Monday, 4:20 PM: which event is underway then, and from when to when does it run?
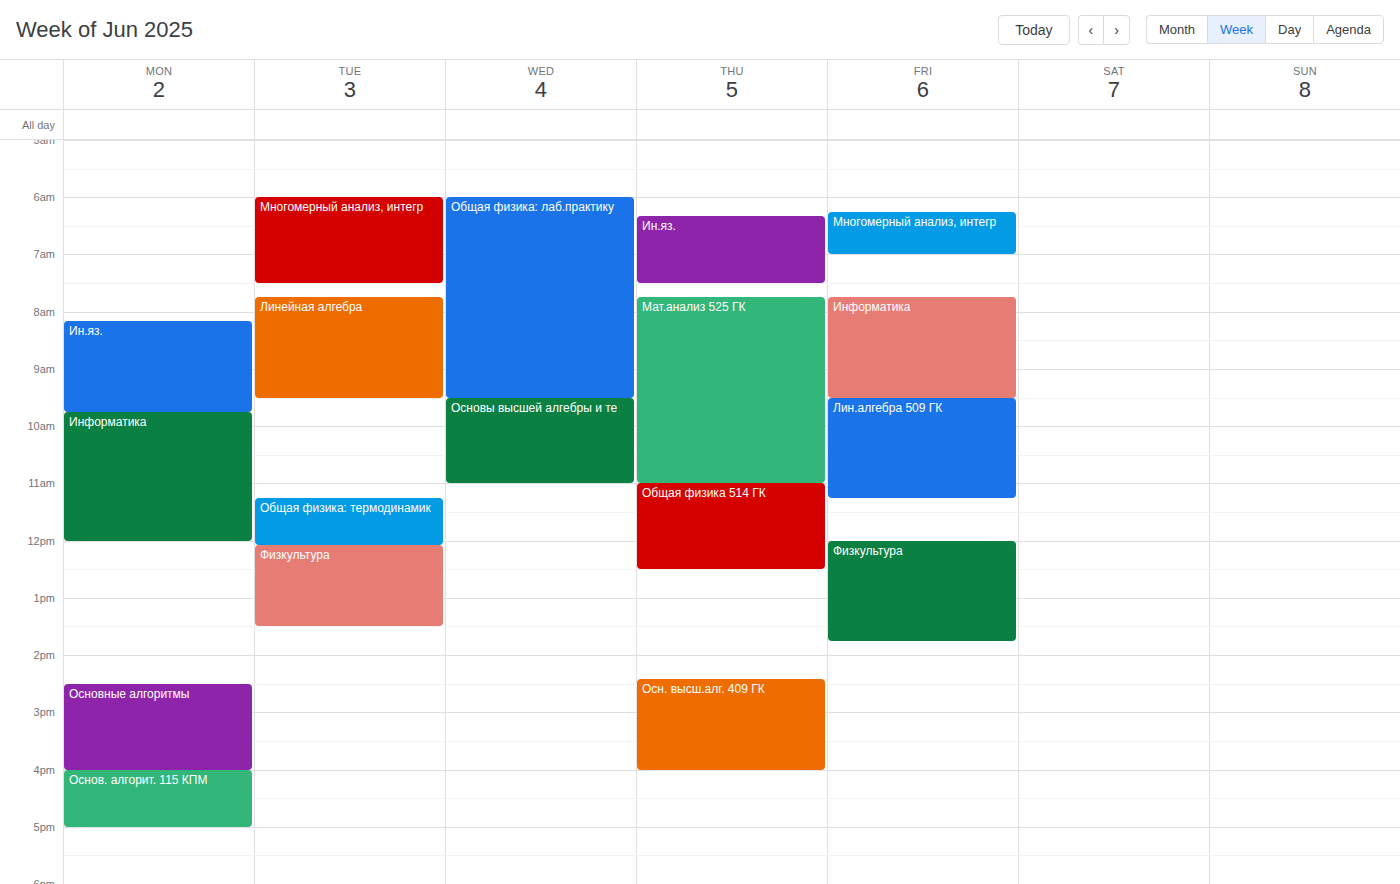
"Основ. алгорит. 115 КПМ", 4:00 PM to 5:00 PM